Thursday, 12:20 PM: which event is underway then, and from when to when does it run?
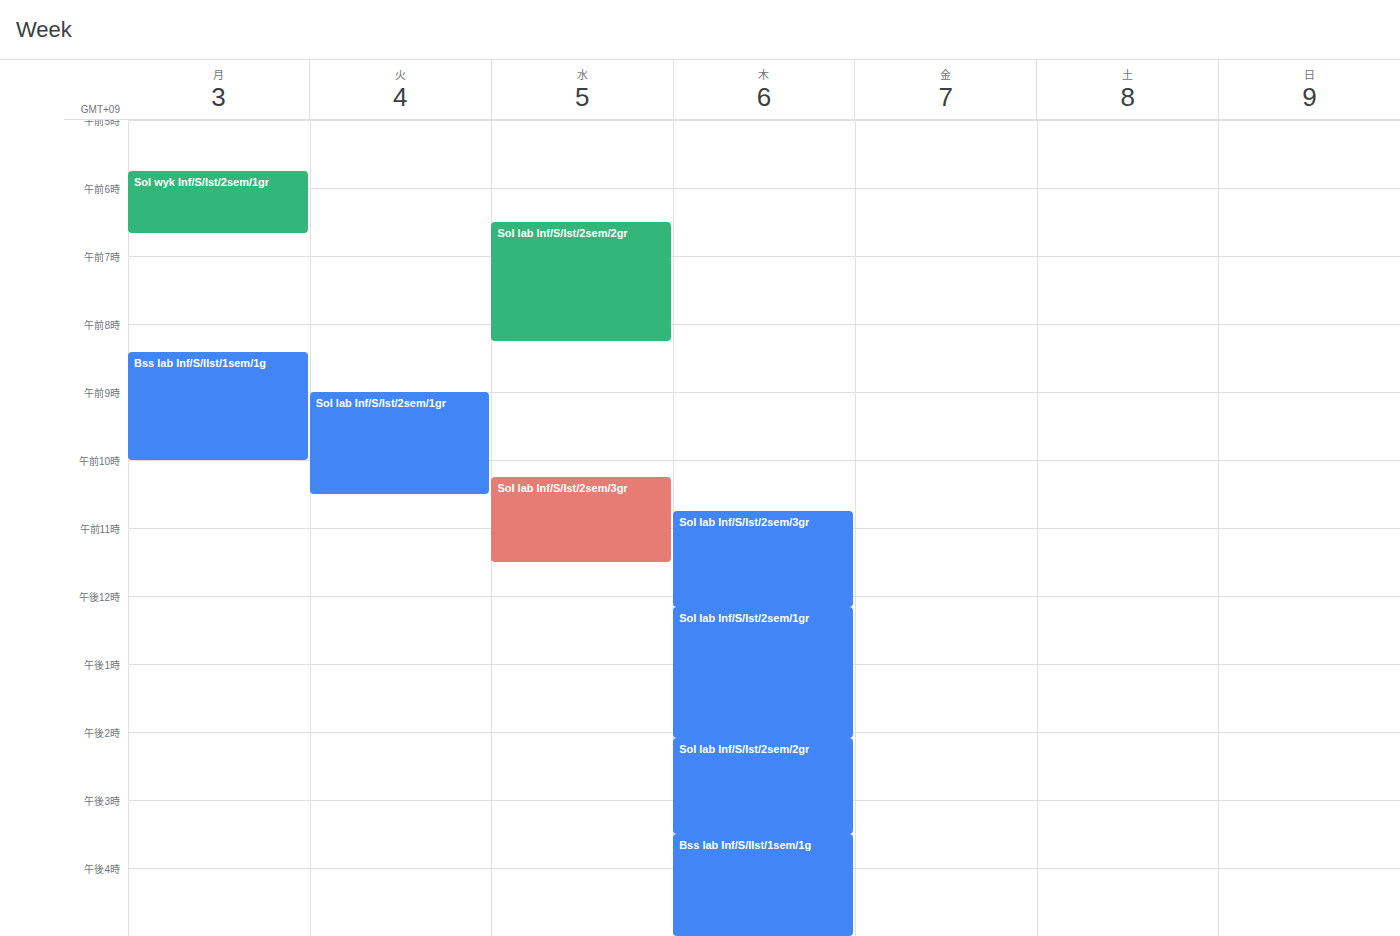
"SoI lab Inf/S/Ist/2sem/1gr", 12:10 PM to 2:05 PM